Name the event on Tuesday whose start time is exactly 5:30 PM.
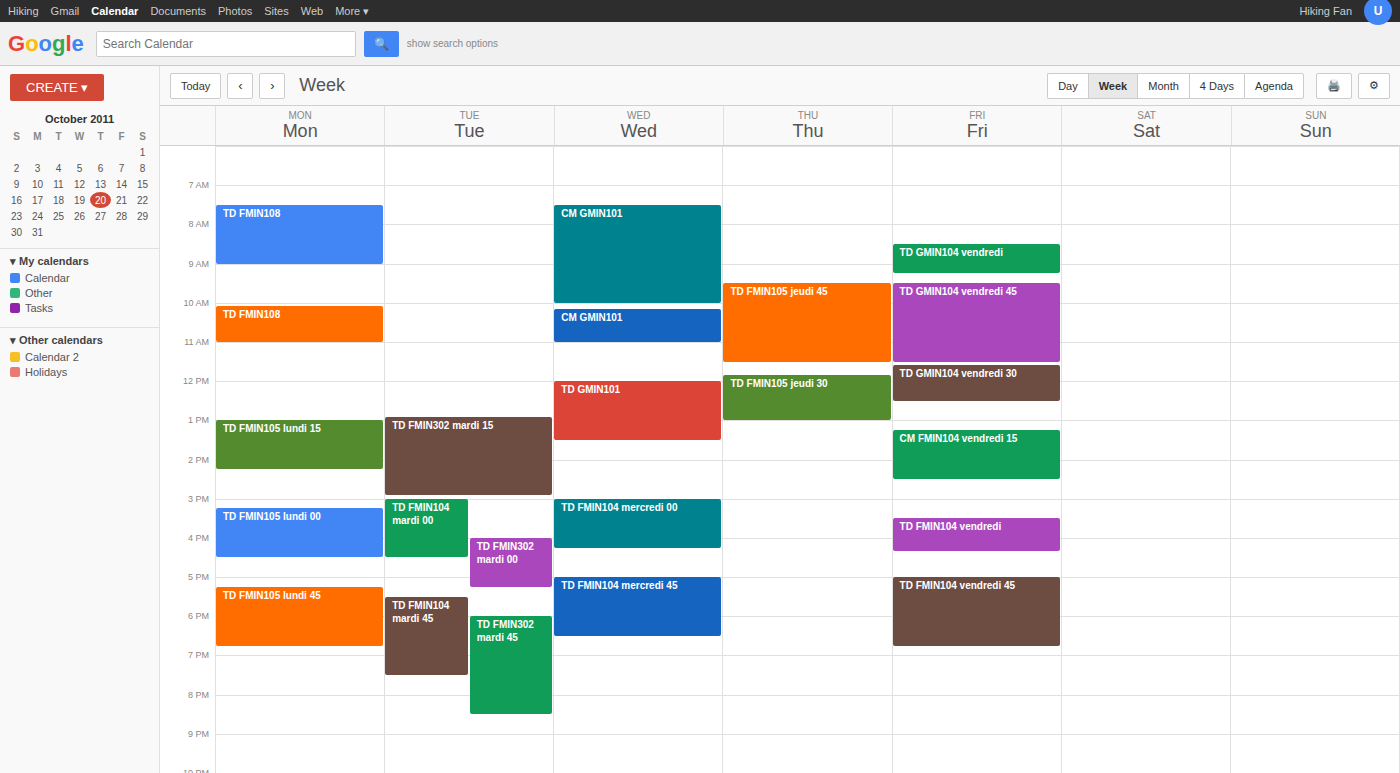
"TD FMIN104 mardi 45"